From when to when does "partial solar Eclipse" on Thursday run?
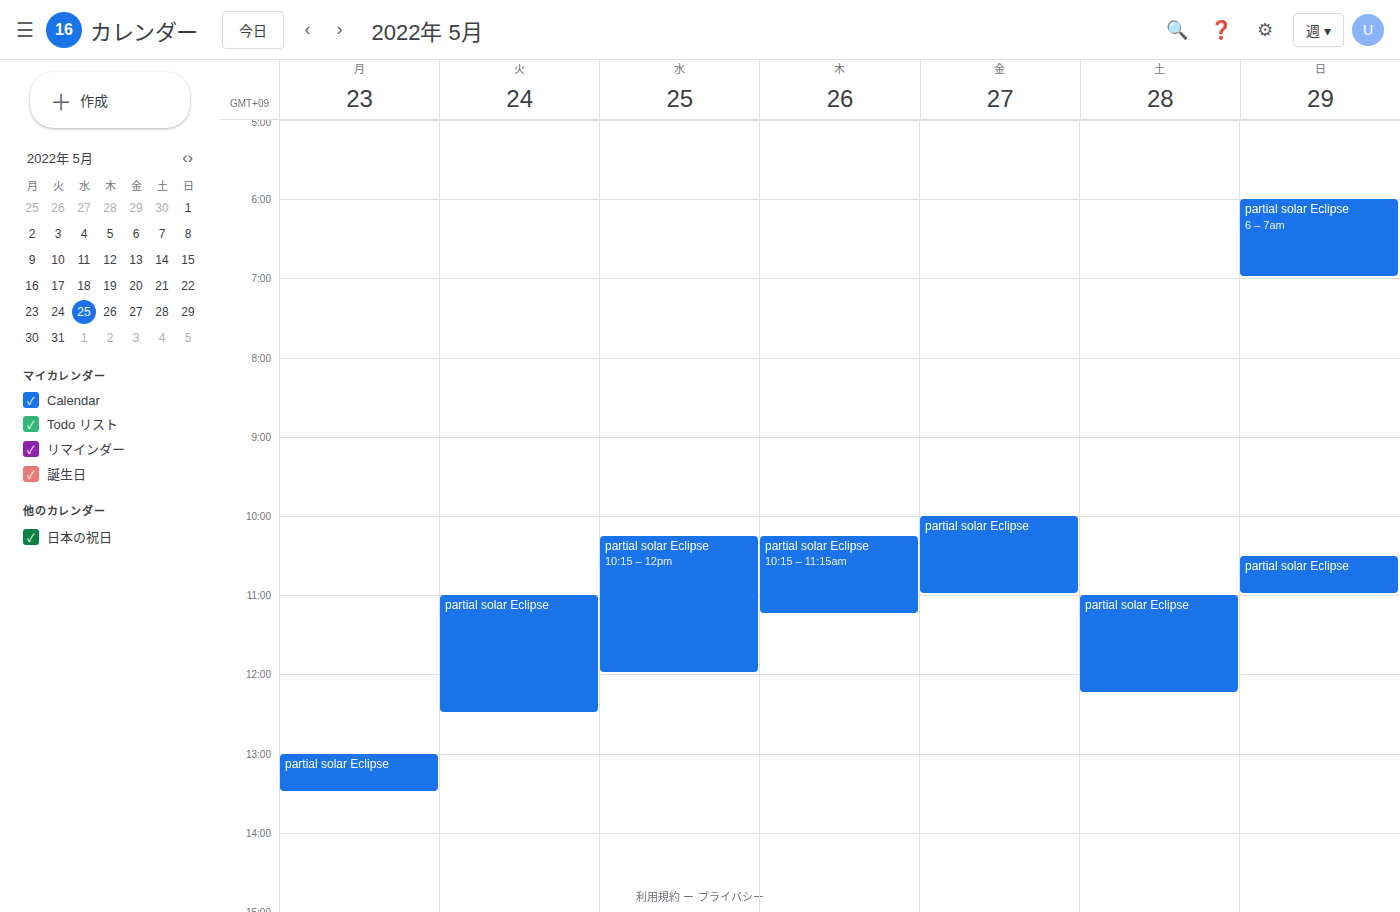
10:15 AM to 11:15 AM